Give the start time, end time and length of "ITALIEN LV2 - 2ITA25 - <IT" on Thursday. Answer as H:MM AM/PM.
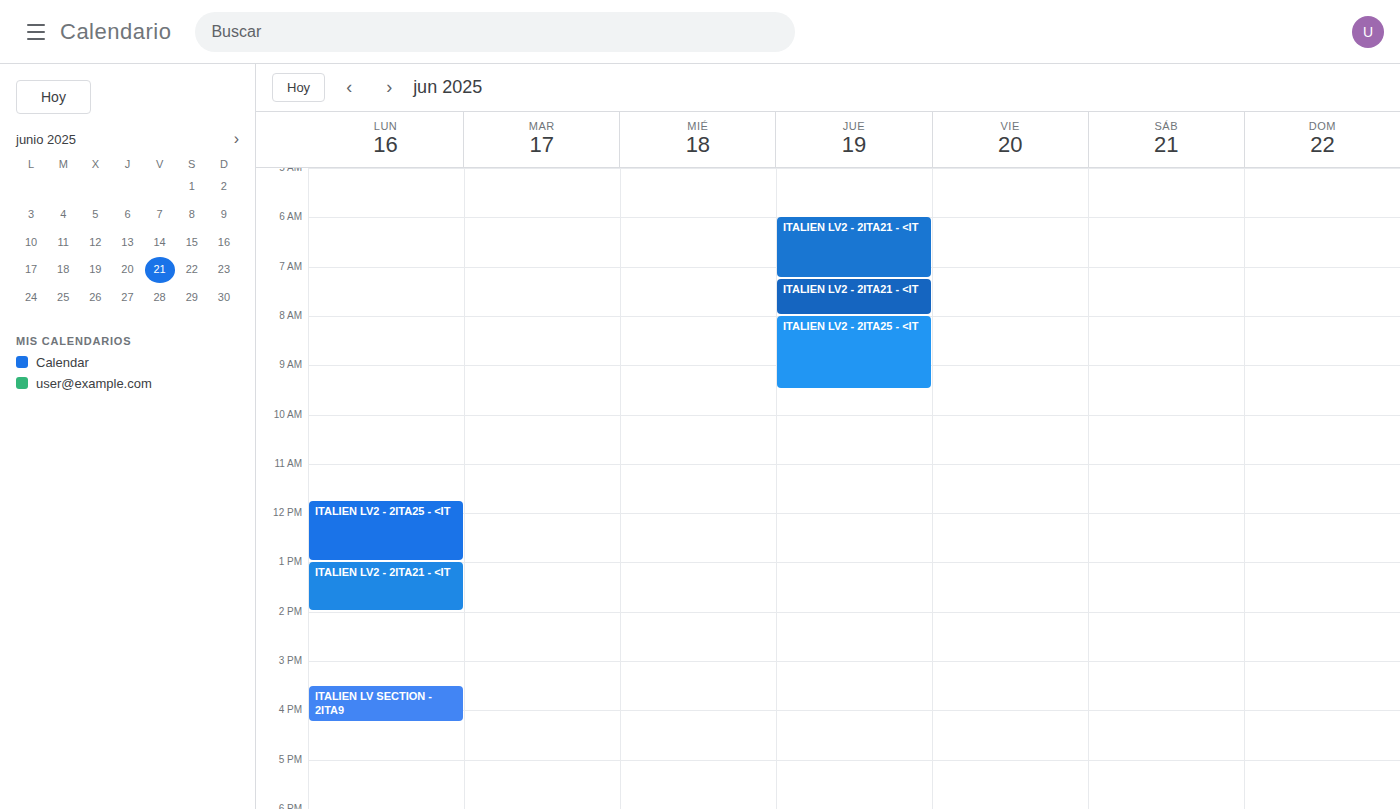
8:00 AM to 9:30 AM, 1 hour 30 minutes